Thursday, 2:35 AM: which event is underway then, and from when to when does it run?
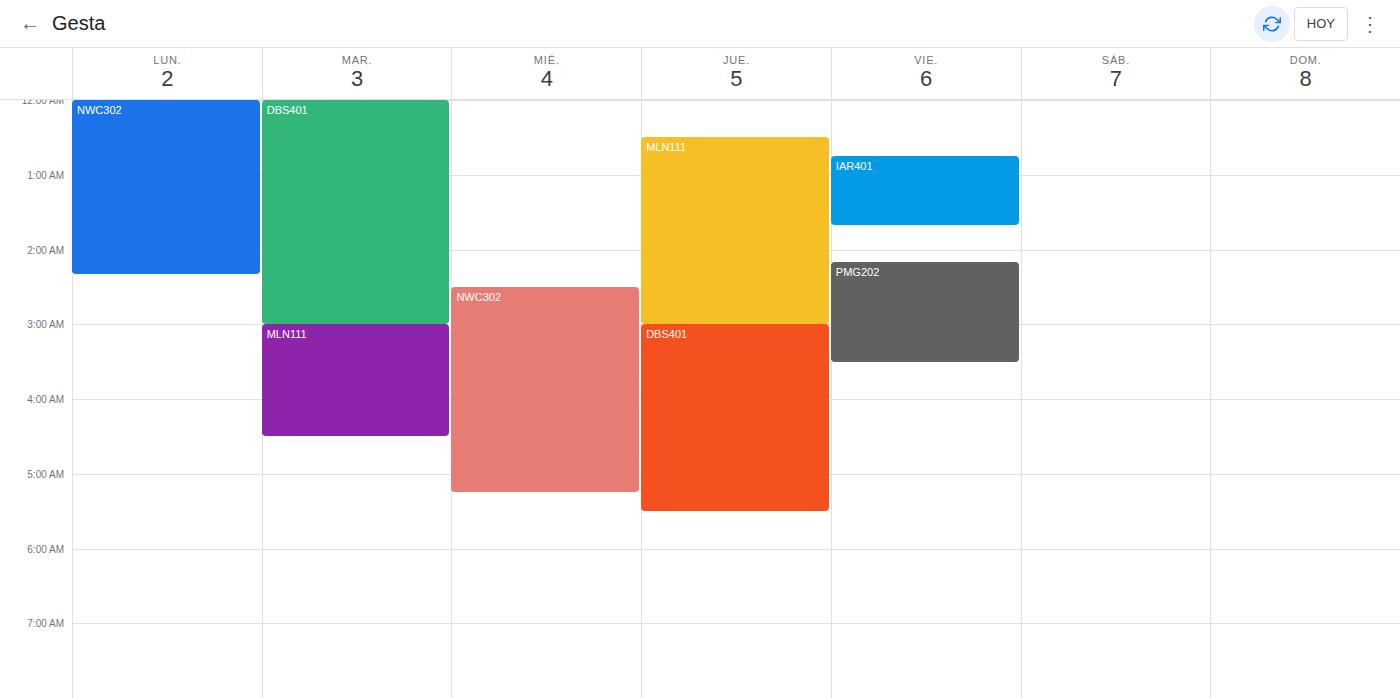
"MLN111", 12:30 AM to 3:00 AM